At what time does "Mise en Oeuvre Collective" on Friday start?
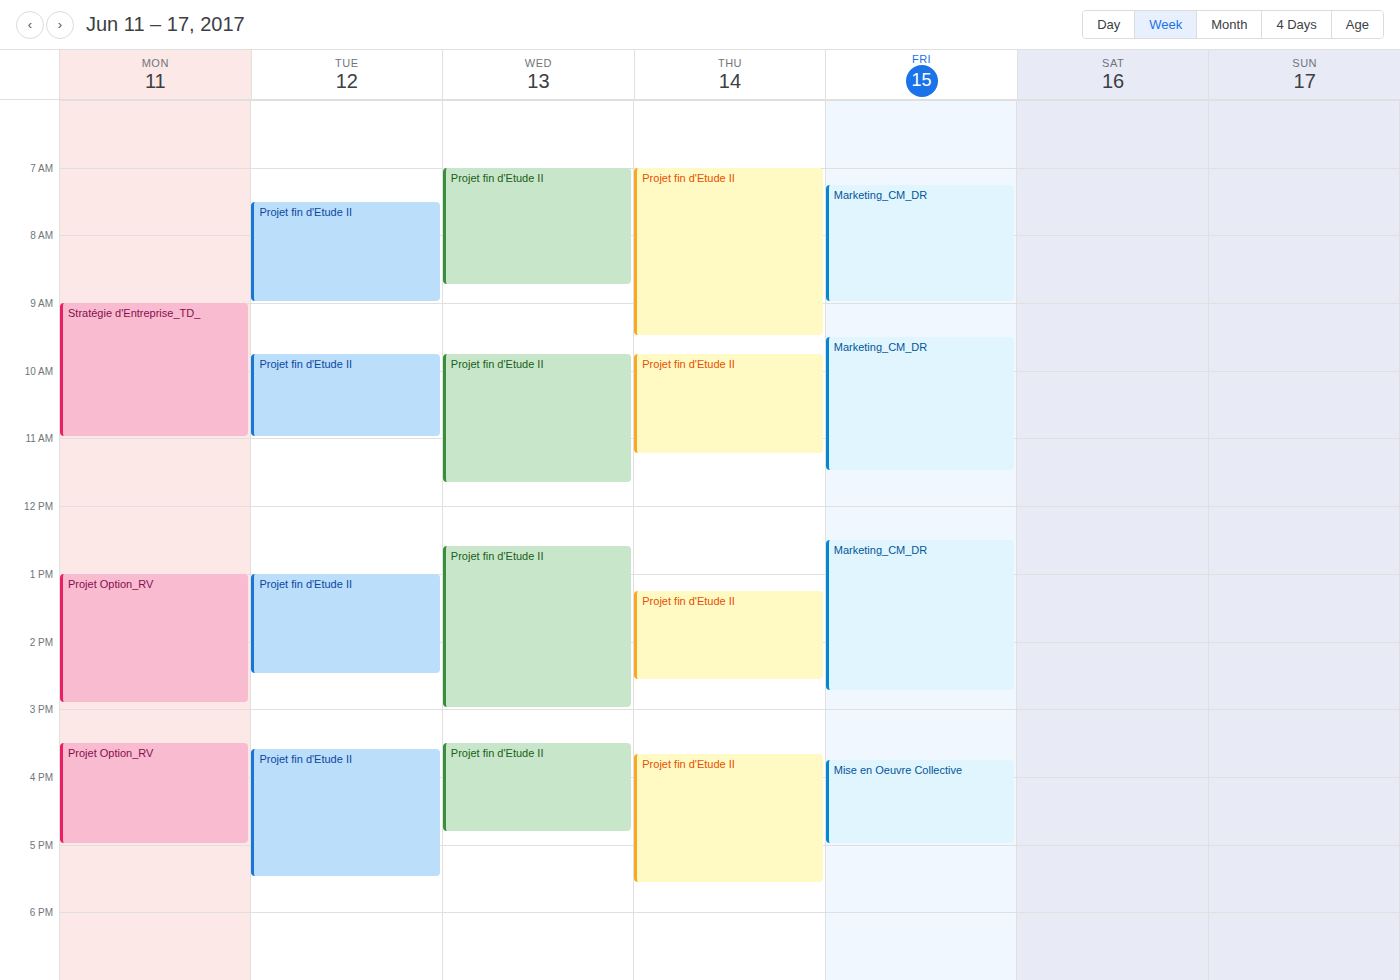
3:45 PM